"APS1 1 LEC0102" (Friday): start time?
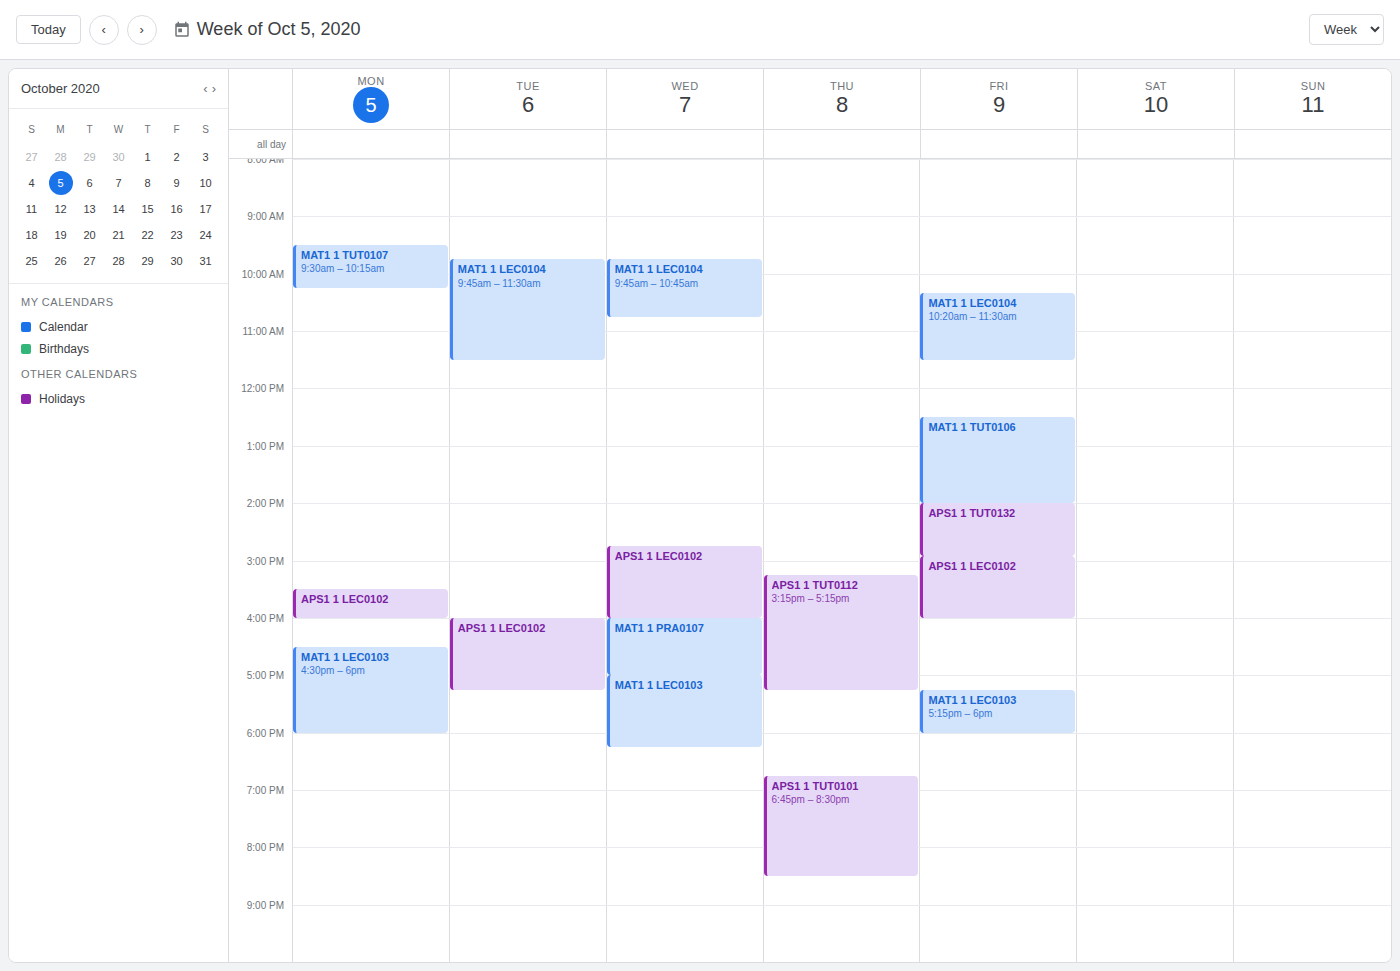
2:55 PM